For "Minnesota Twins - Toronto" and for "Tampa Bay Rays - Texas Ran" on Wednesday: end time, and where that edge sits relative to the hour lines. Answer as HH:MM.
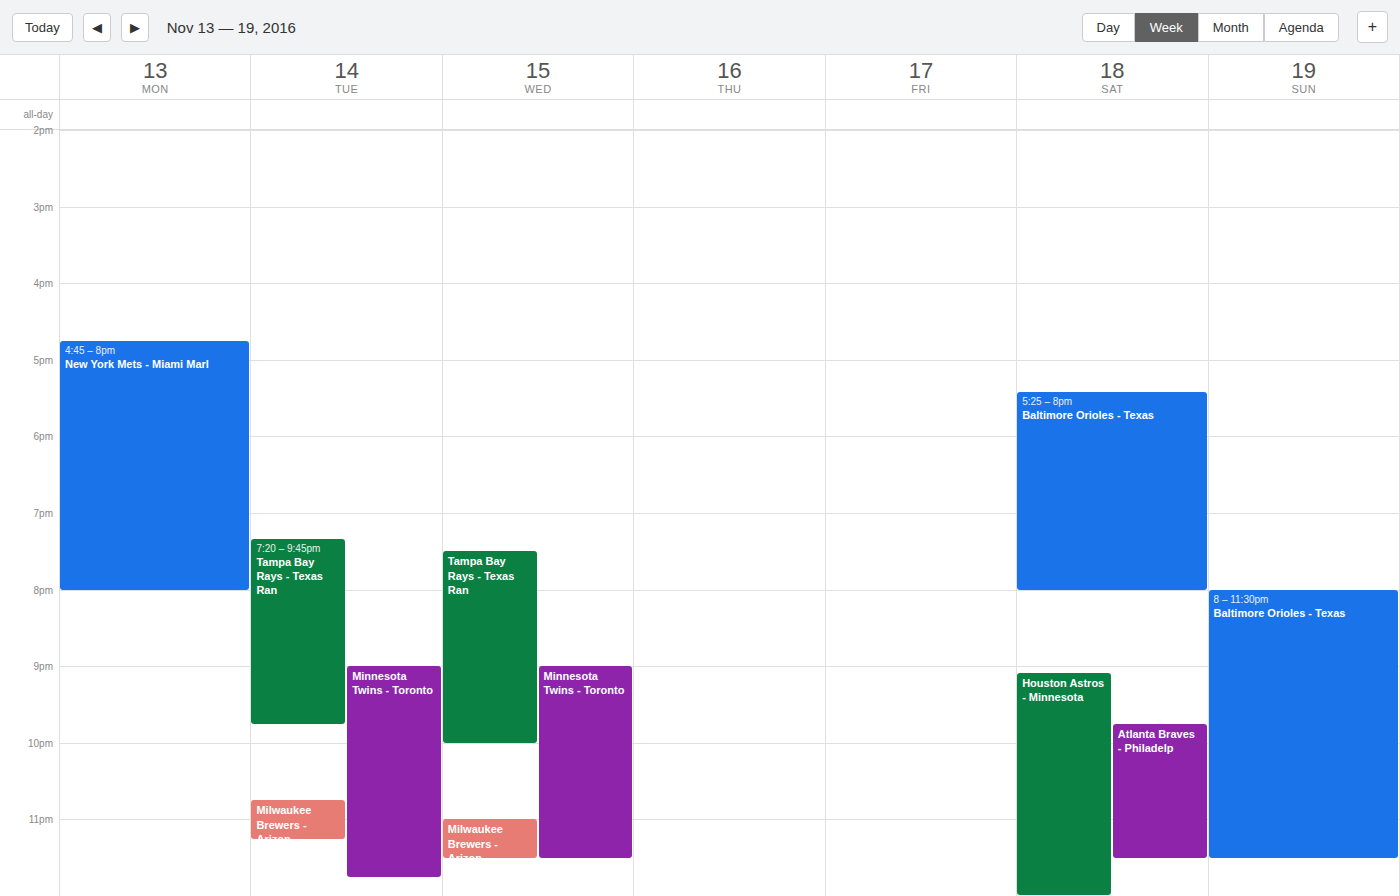
"Minnesota Twins - Toronto": 23:30, halfway between the 23:00 and 24:00 lines. "Tampa Bay Rays - Texas Ran": 22:00, exactly on the 22:00 line.